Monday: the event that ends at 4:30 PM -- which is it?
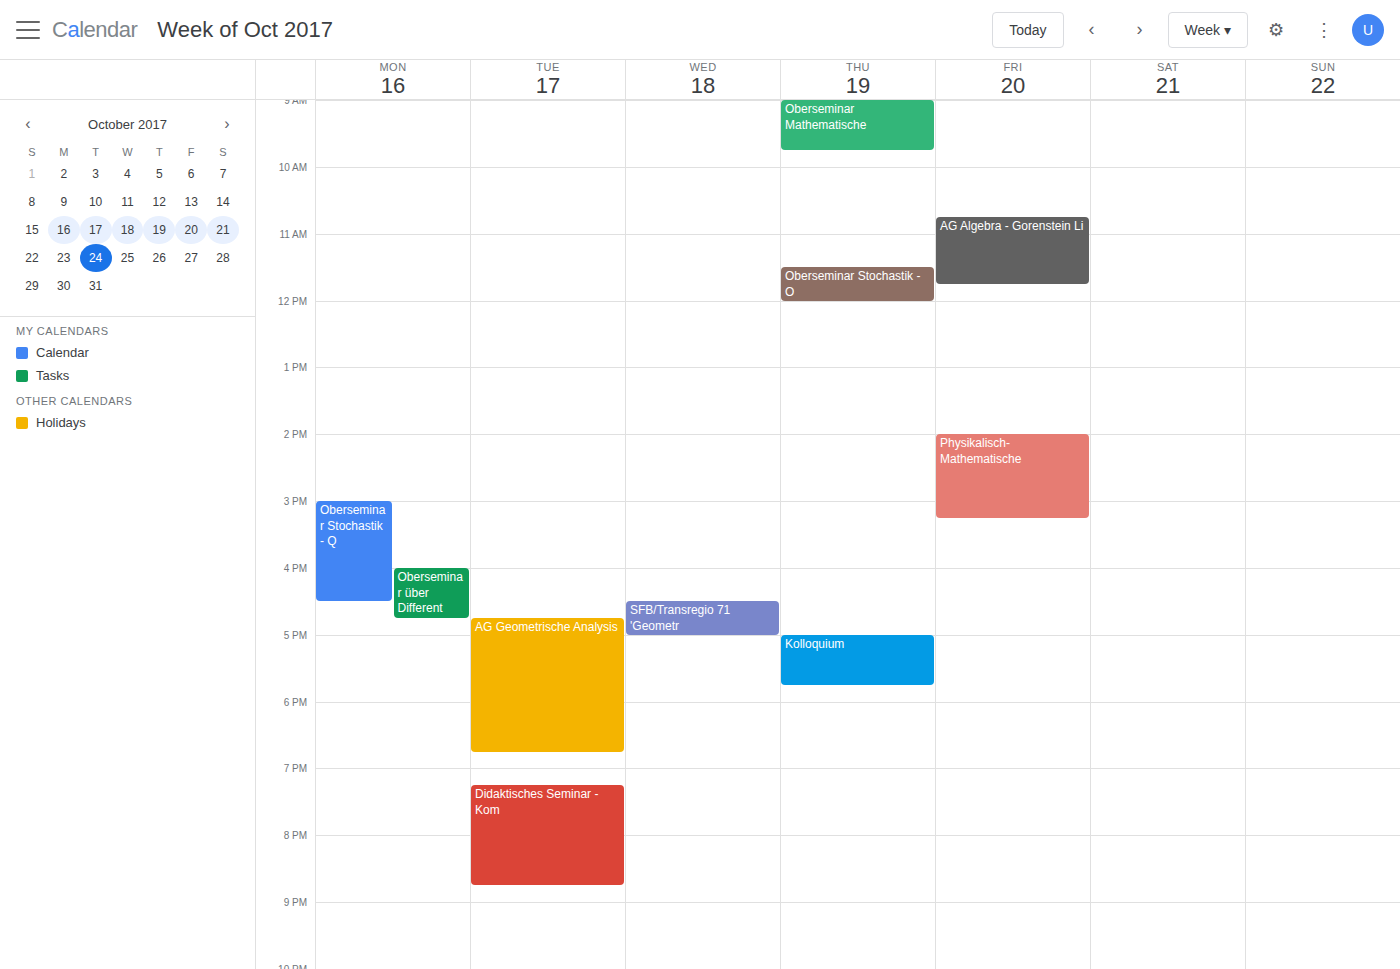
"Oberseminar Stochastik - Q"